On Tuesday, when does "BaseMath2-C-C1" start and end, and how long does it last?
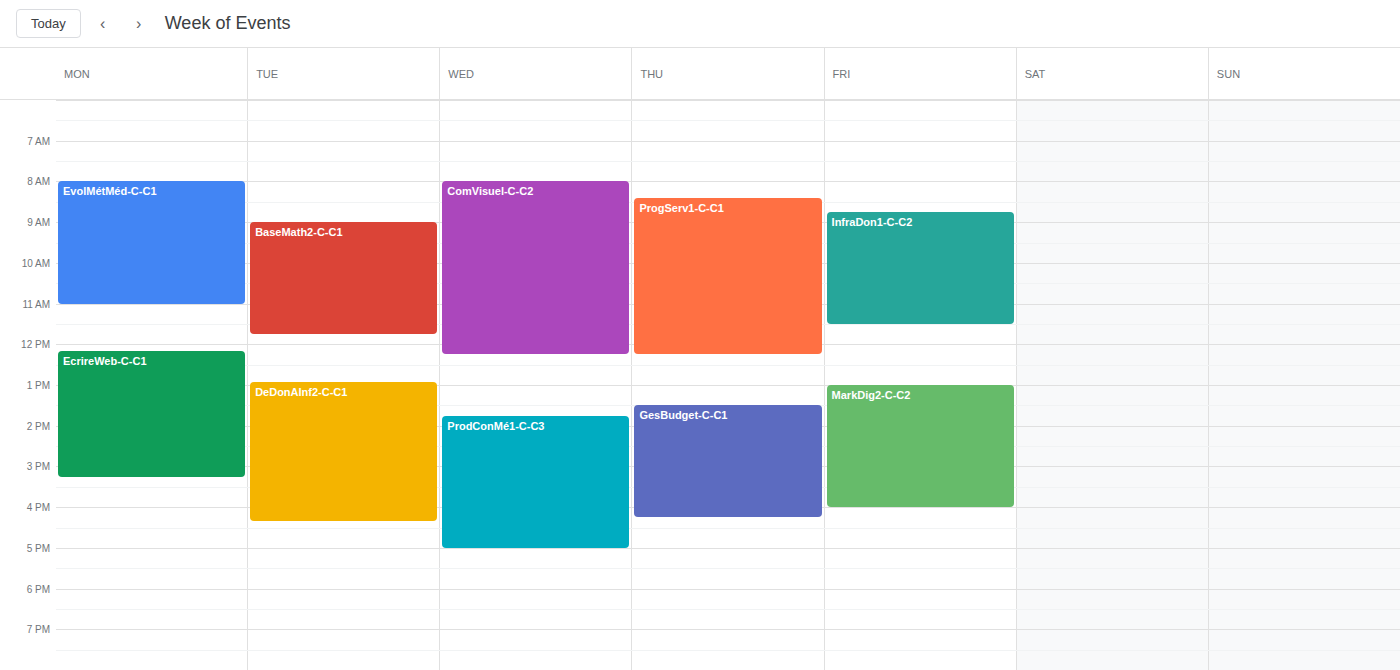
09:00 to 11:45, 2 hours 45 minutes